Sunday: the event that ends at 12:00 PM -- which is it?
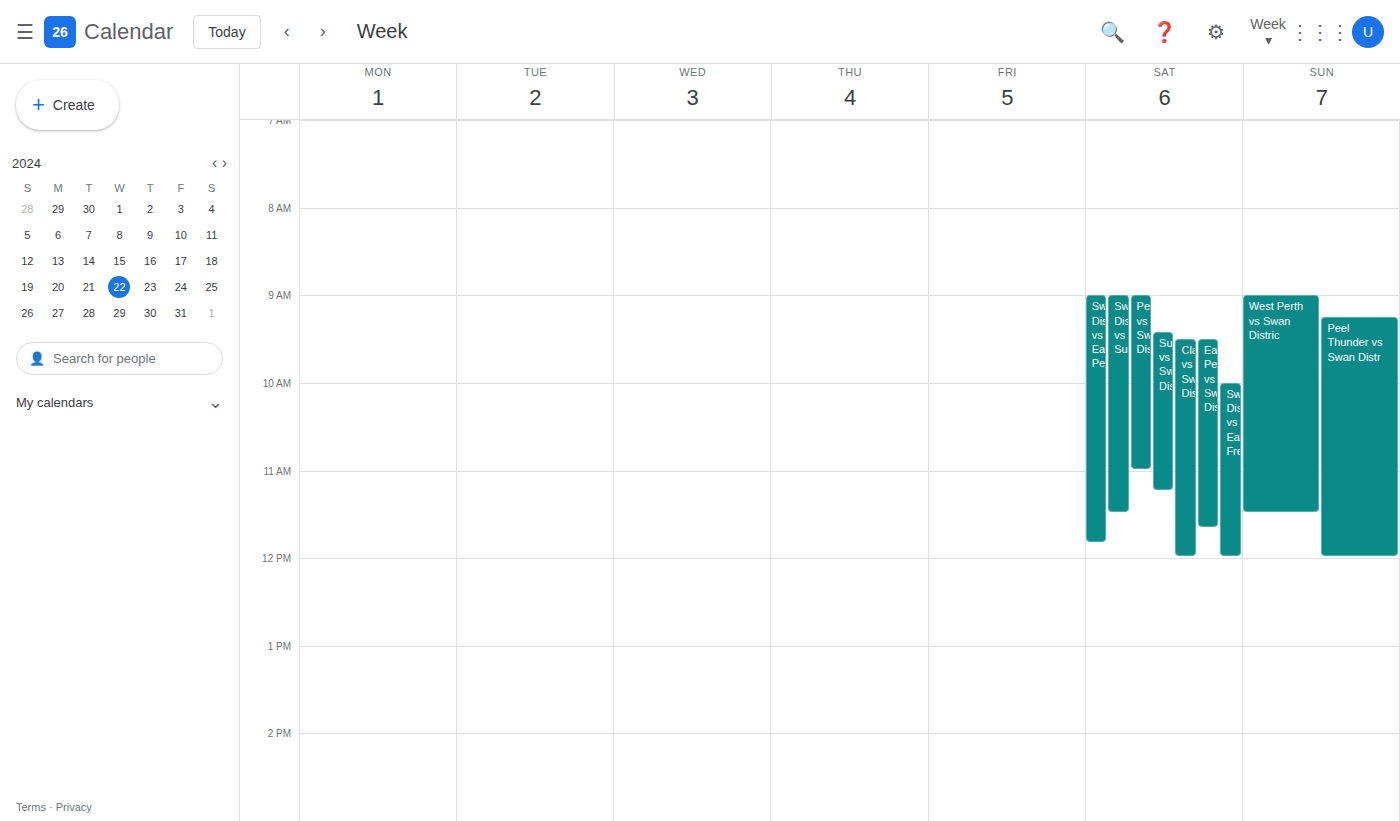
"Peel Thunder vs Swan Distr"